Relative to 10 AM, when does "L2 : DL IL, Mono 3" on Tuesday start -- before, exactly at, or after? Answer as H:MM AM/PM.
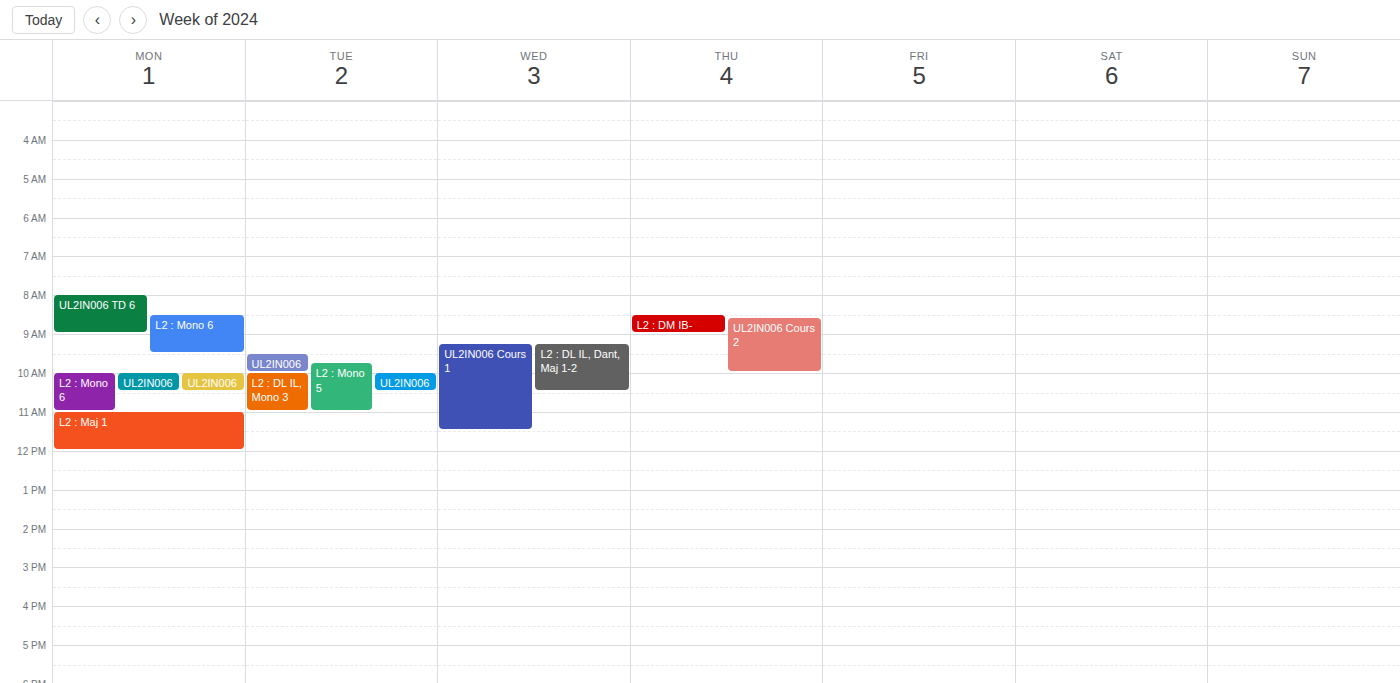
10:00 AM -- exactly at 10 AM, on the 10 AM line.